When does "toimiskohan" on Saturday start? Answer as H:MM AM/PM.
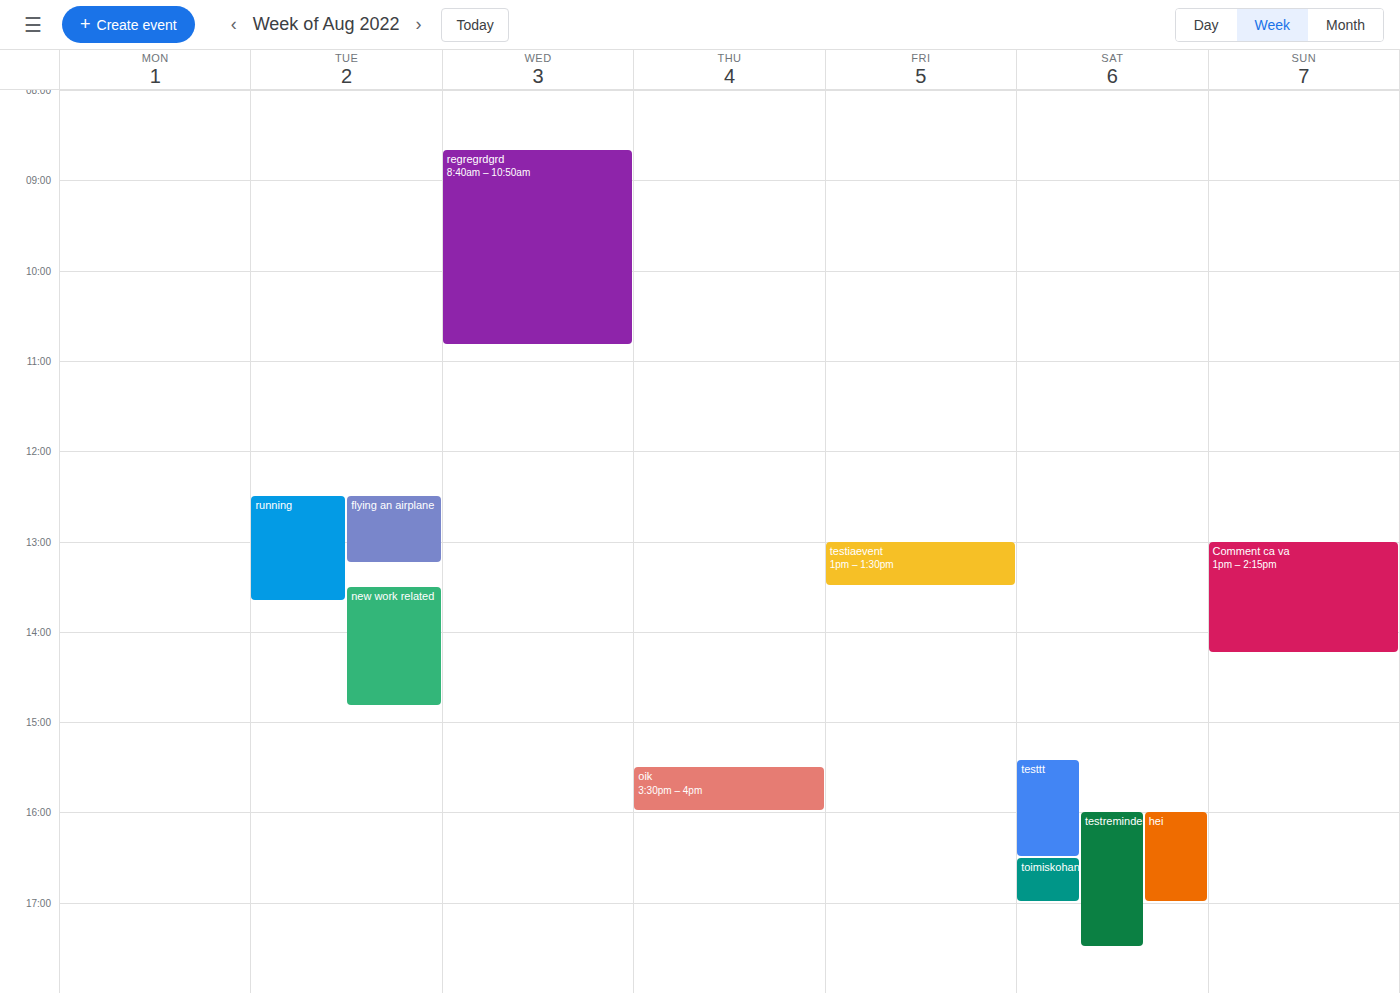
4:30 PM